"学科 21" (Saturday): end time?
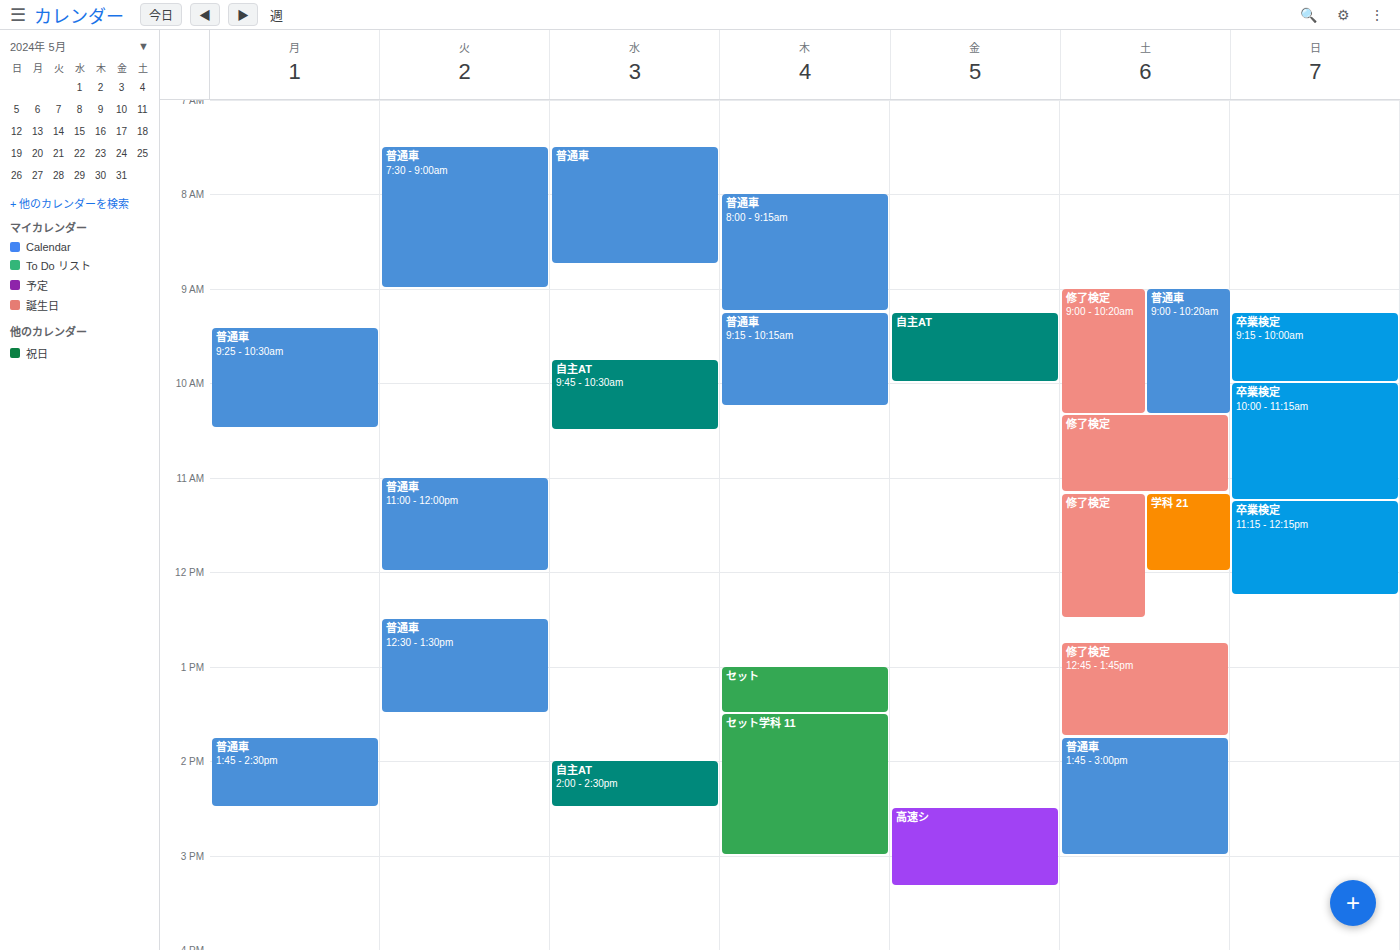
12:00